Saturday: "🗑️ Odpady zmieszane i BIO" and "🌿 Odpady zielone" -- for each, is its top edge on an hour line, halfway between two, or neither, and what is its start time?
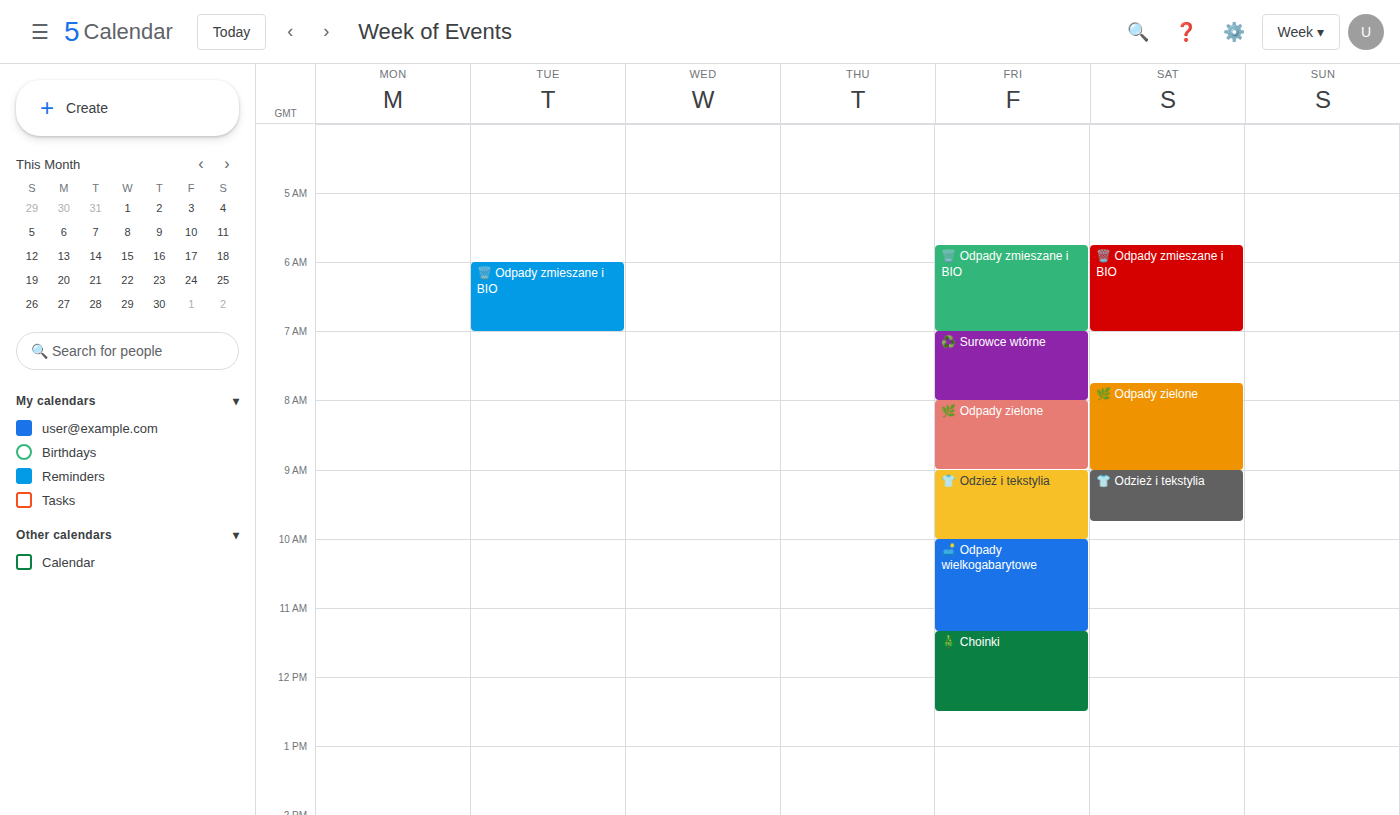
"🗑️ Odpady zmieszane i BIO": 5:45 AM, neither: three quarters of the way from the 5 AM line to the 6 AM line. "🌿 Odpady zielone": 7:45 AM, neither: three quarters of the way from the 7 AM line to the 8 AM line.